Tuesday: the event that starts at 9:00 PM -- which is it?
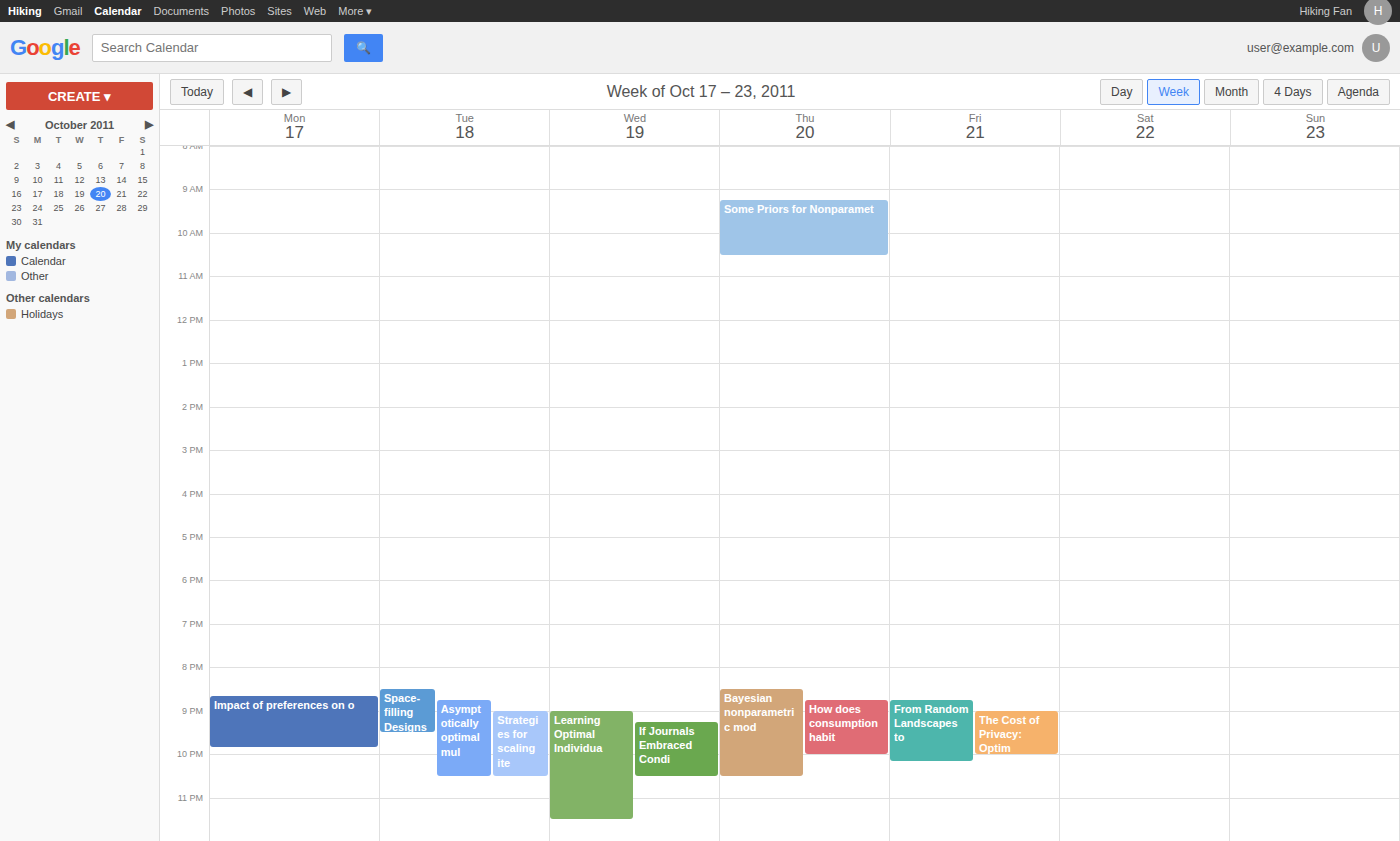
"Strategies for scaling ite"